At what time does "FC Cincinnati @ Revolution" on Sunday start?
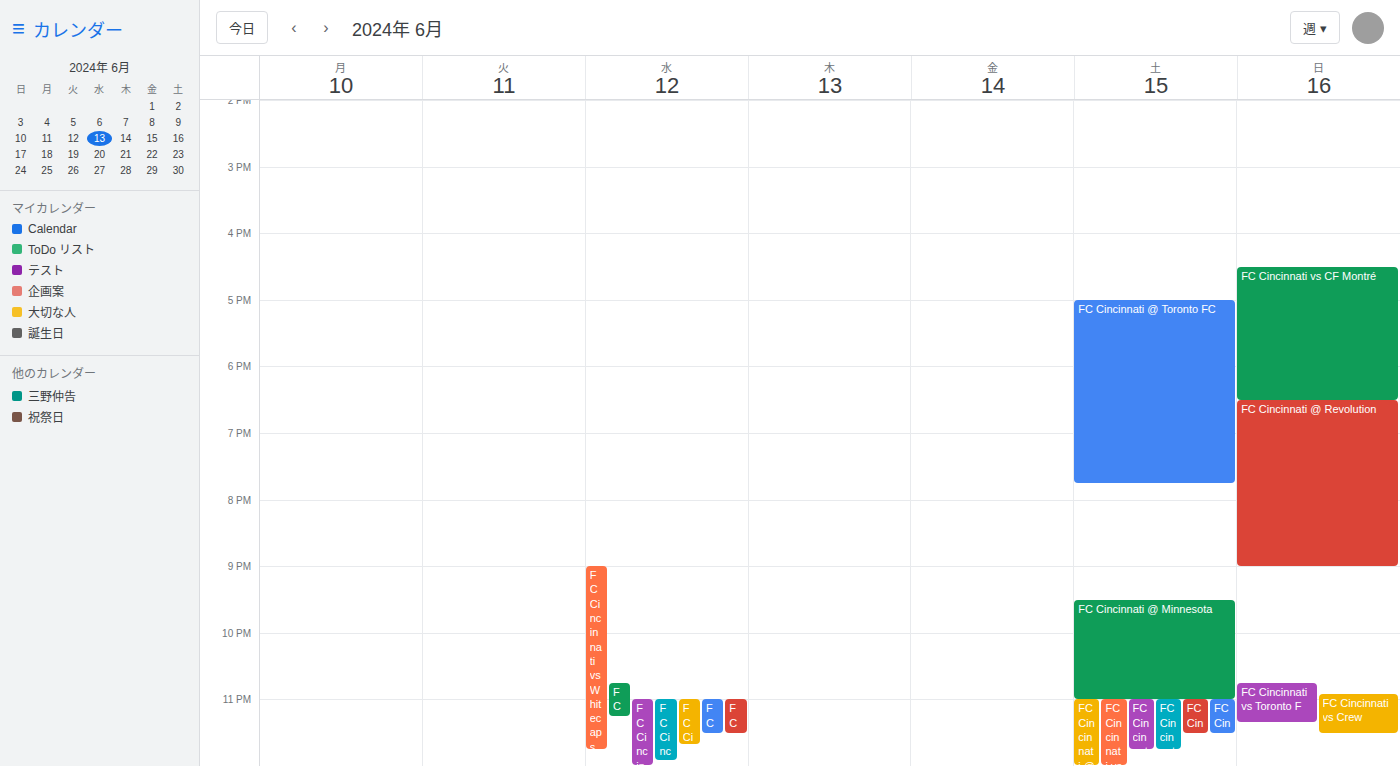
6:30 PM